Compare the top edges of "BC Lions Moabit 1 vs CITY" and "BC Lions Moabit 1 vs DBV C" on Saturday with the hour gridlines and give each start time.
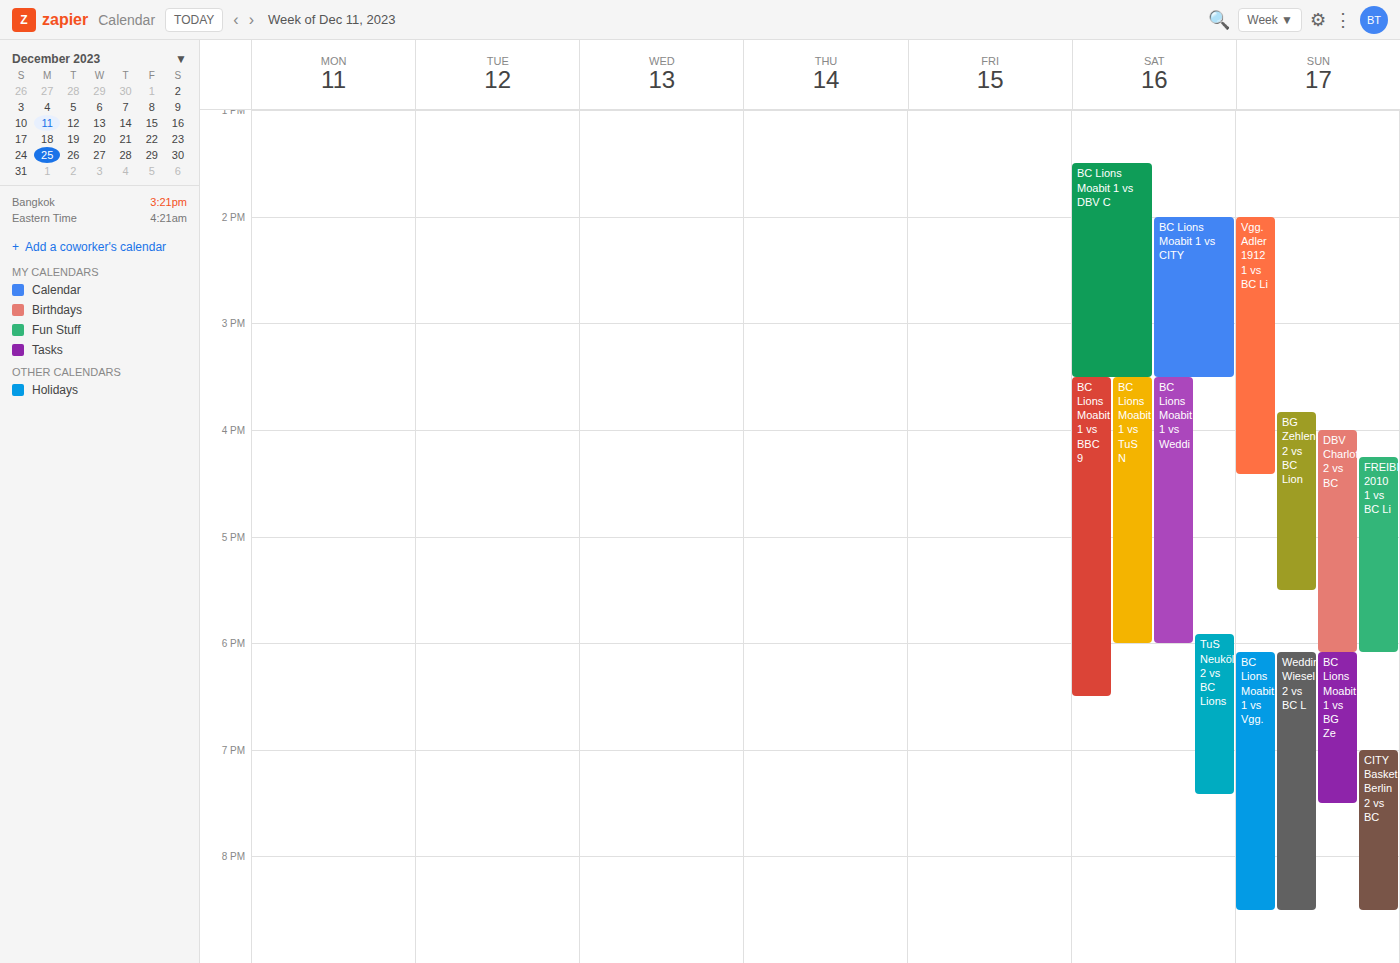
"BC Lions Moabit 1 vs CITY": 2:00 PM, exactly on the 2 PM line. "BC Lions Moabit 1 vs DBV C": 1:30 PM, halfway between the 1 PM and 2 PM lines.